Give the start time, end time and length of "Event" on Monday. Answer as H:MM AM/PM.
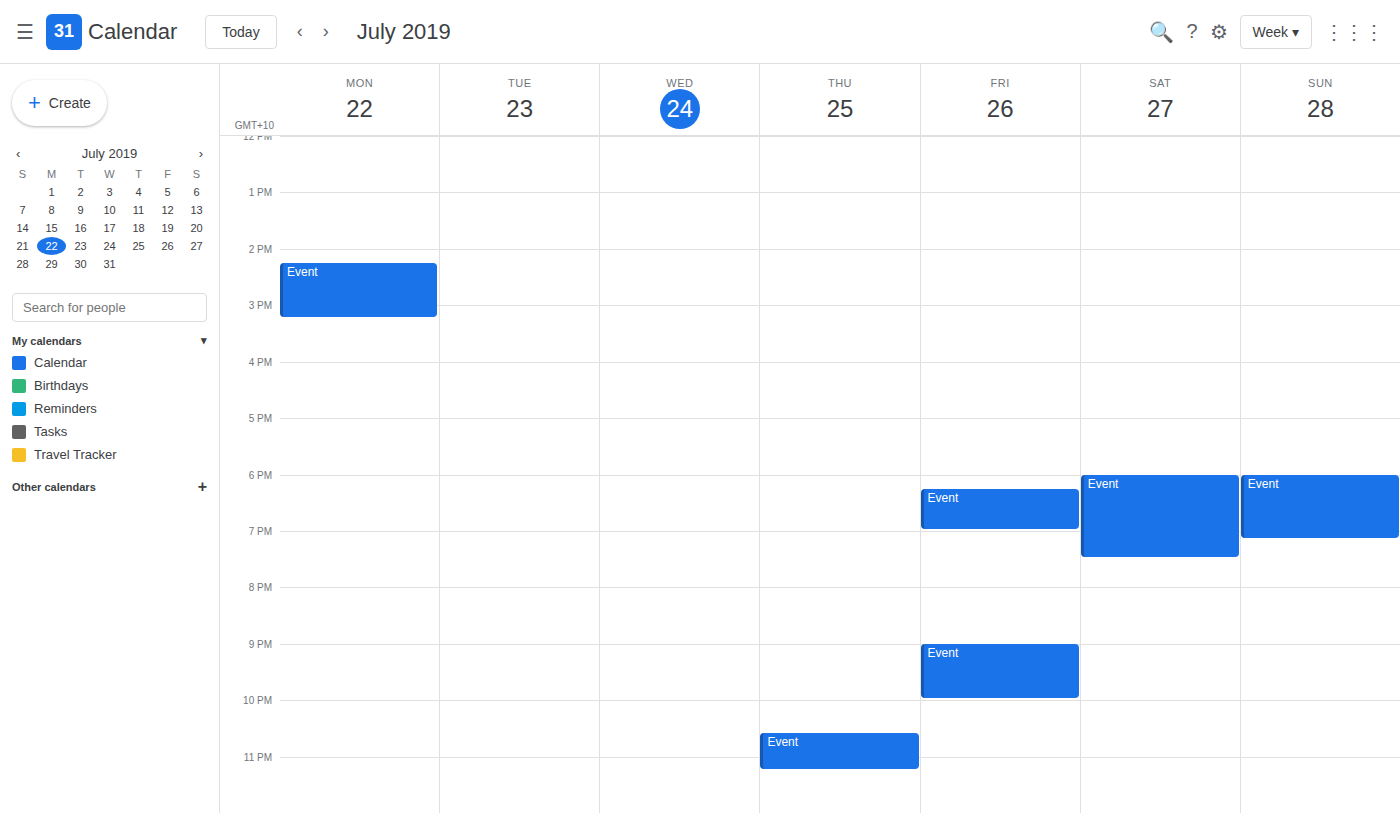
2:15 PM to 3:15 PM, 1 hour